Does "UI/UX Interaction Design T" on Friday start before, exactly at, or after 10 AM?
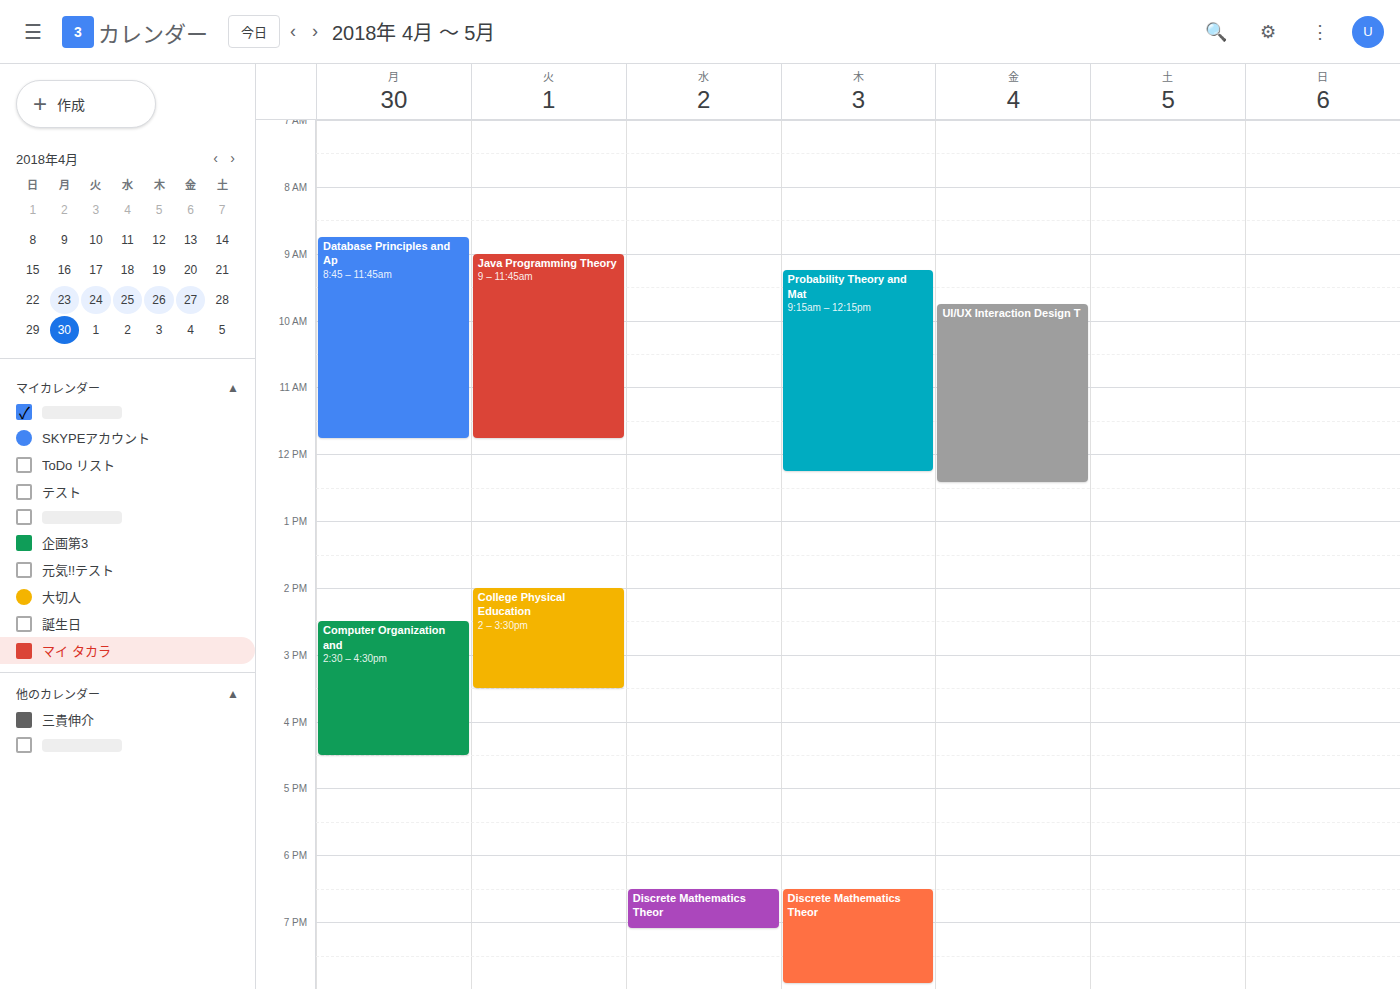
9:45 AM -- before 10 AM, 15 minutes above the 10 AM line.